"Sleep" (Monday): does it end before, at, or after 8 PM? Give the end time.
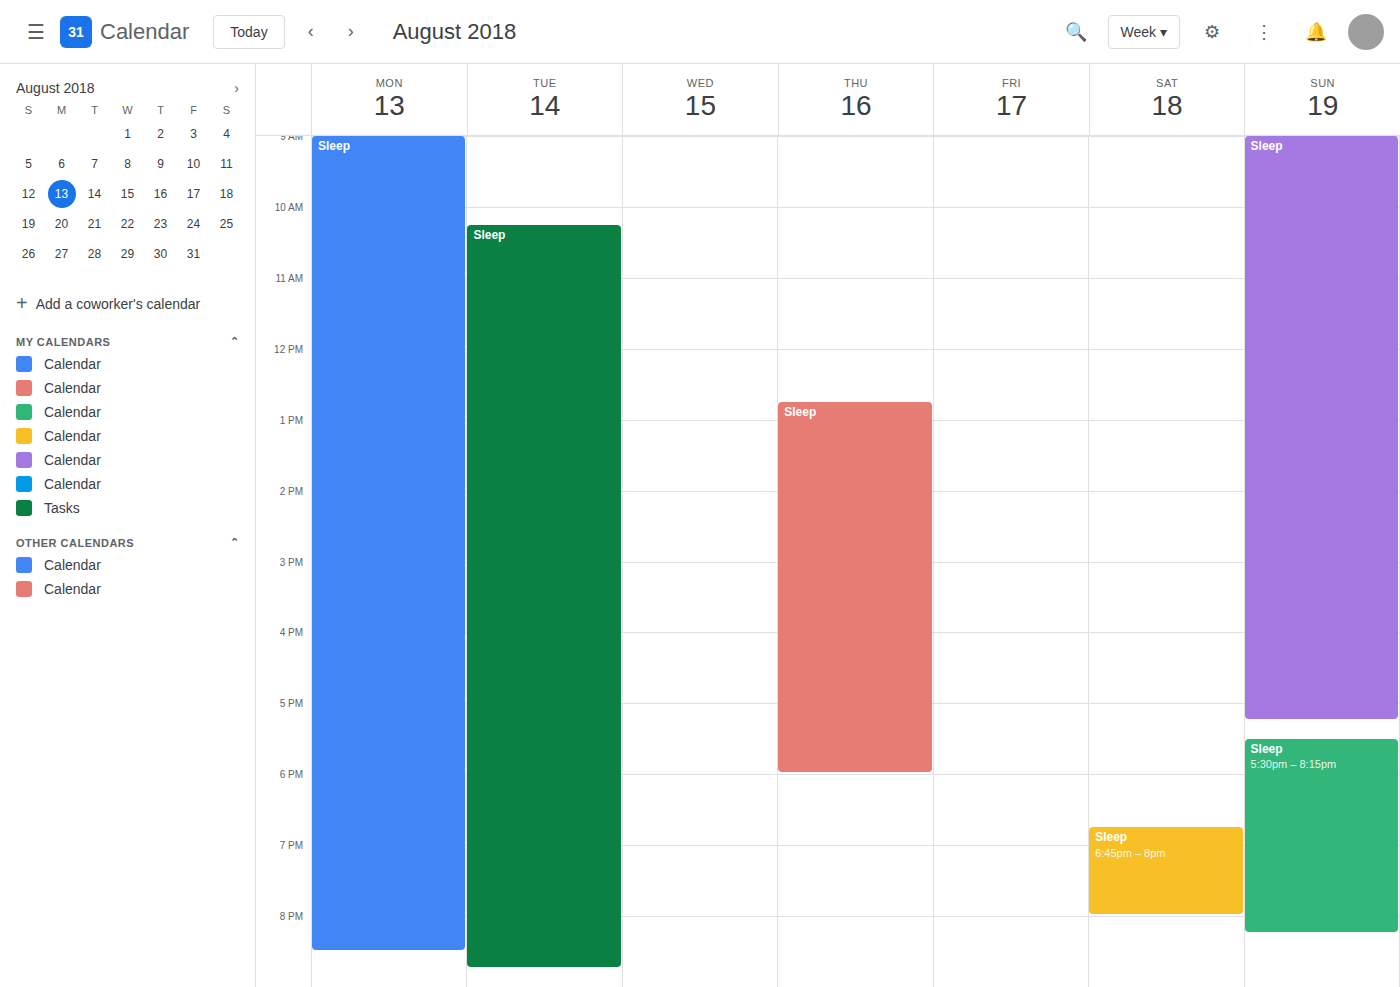
8:30 PM -- after 8 PM, 30 minutes below the 8 PM line.